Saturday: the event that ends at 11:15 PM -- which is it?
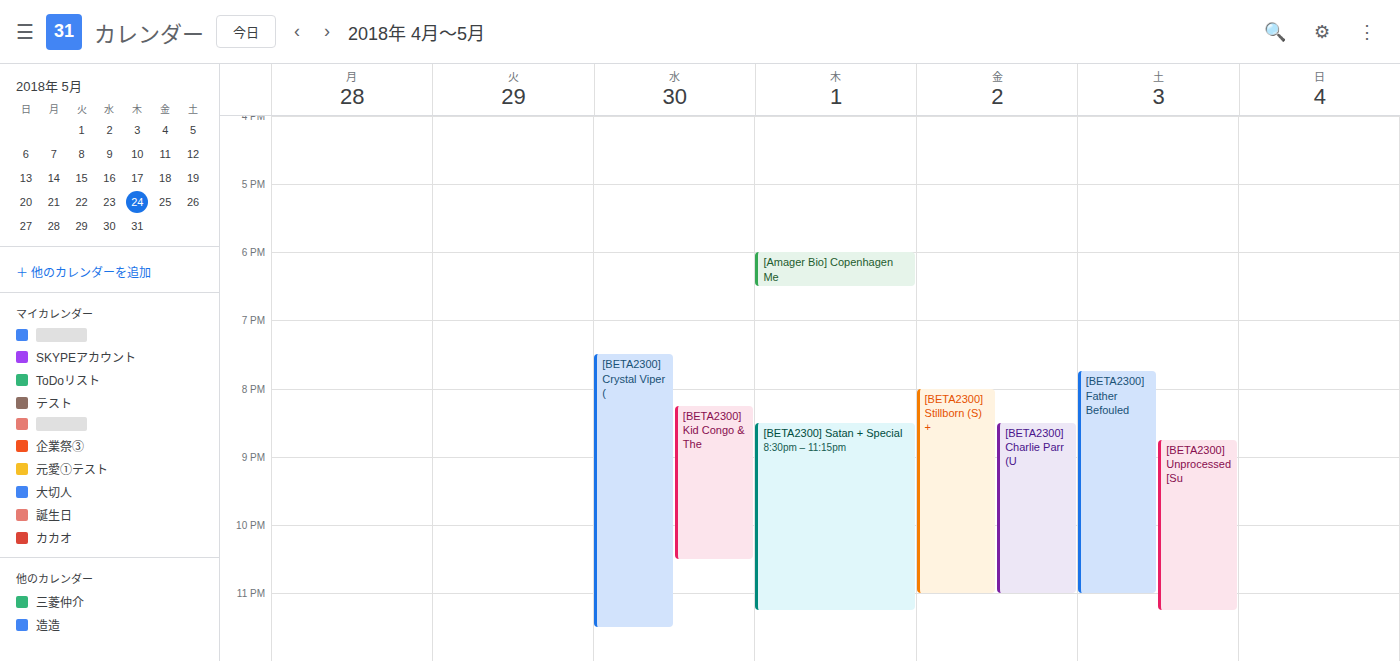
"[BETA2300] Unprocessed [Su"